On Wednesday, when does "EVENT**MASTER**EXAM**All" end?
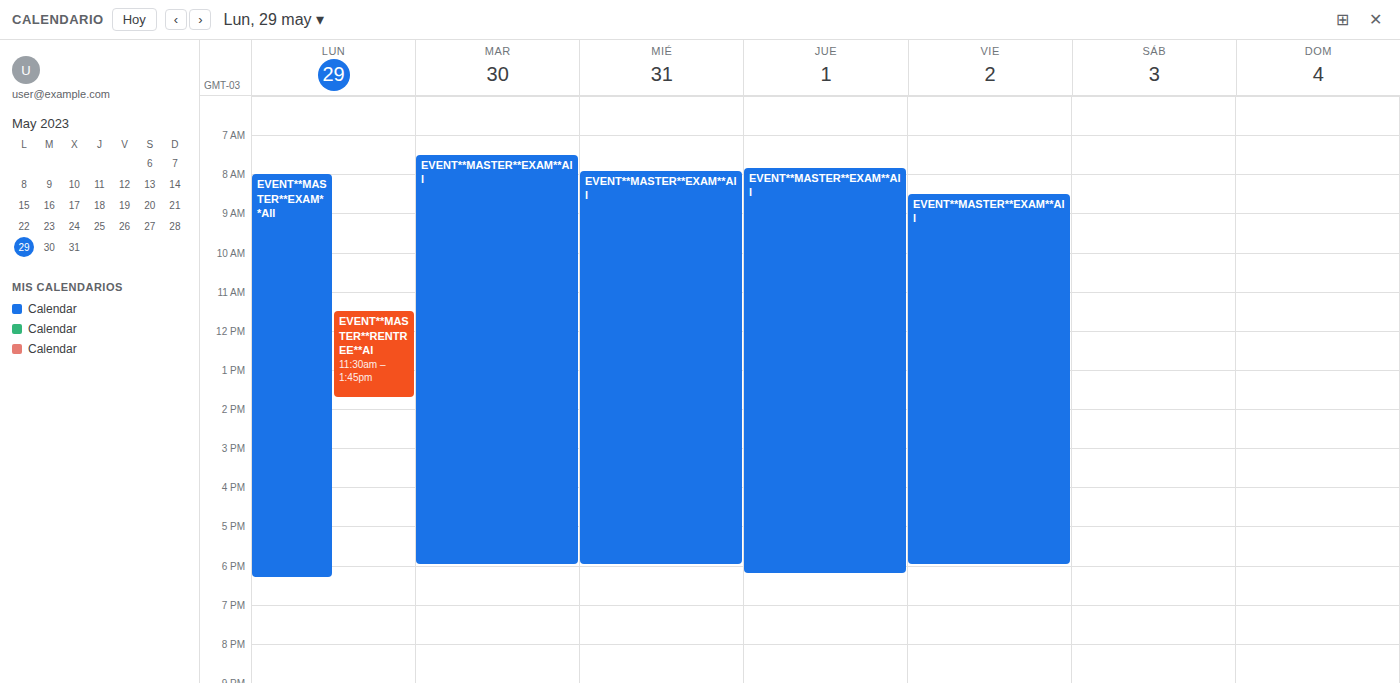
6:00 PM